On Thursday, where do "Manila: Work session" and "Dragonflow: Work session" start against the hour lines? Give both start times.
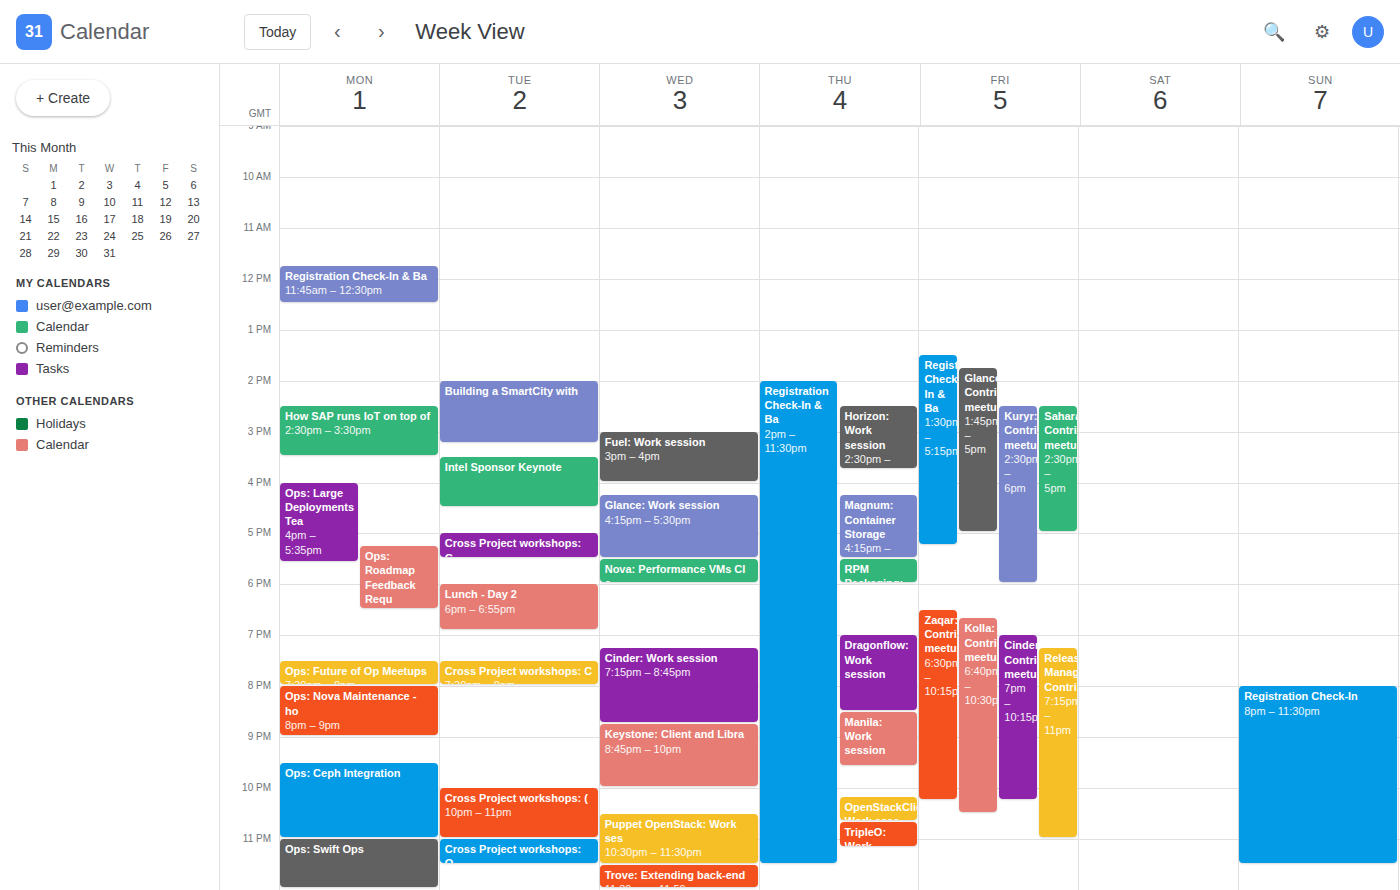
"Manila: Work session": 8:30 PM, halfway between the 8 PM and 9 PM lines. "Dragonflow: Work session": 7:00 PM, exactly on the 7 PM line.